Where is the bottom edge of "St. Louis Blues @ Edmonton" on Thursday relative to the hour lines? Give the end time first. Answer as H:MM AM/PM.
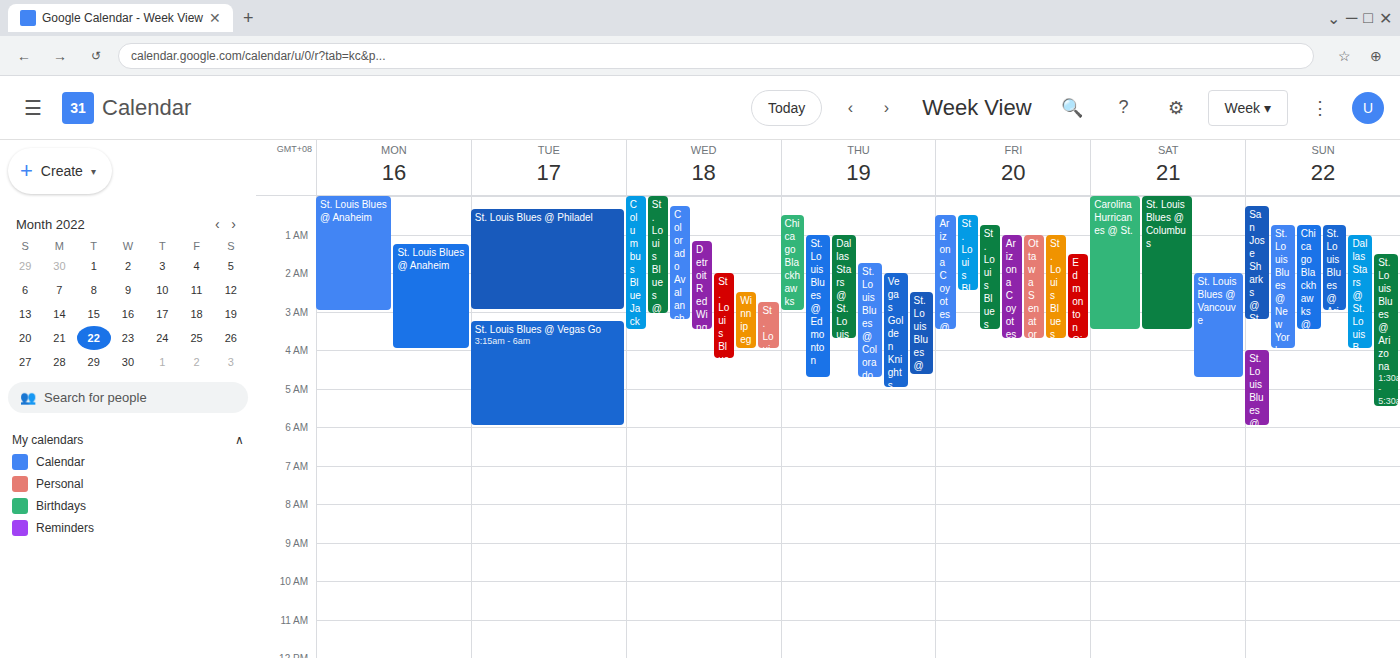
4:45 AM -- neither: three quarters of the way from the 4 AM line to the 5 AM line.